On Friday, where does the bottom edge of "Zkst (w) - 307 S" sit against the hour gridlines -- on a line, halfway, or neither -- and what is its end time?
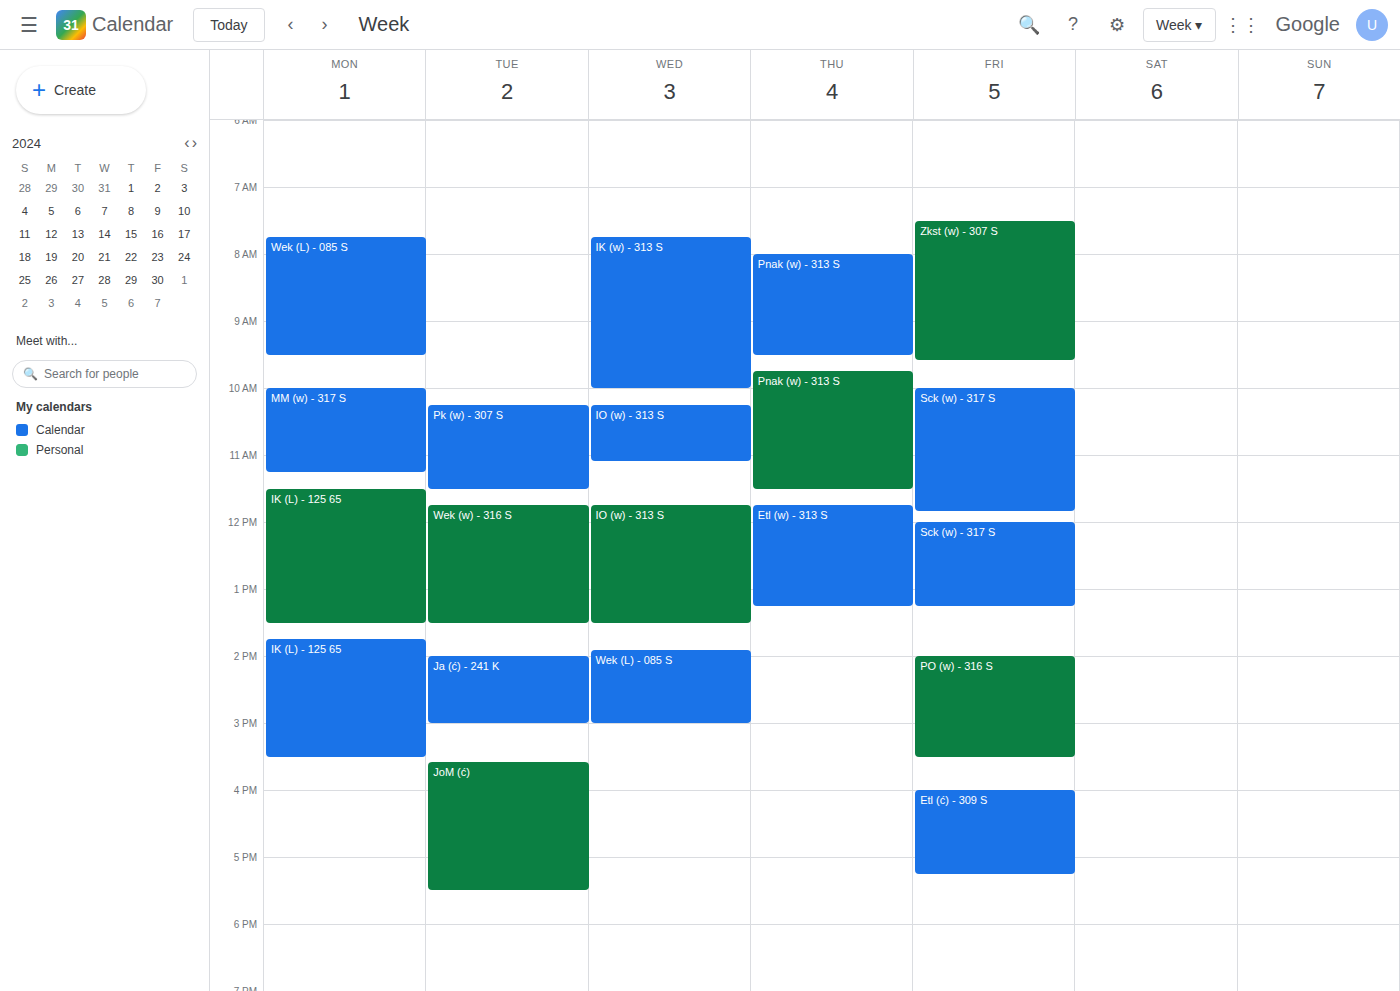
9:35 AM -- neither: 35 minutes below the 9 AM line and 25 minutes above the 10 AM line.